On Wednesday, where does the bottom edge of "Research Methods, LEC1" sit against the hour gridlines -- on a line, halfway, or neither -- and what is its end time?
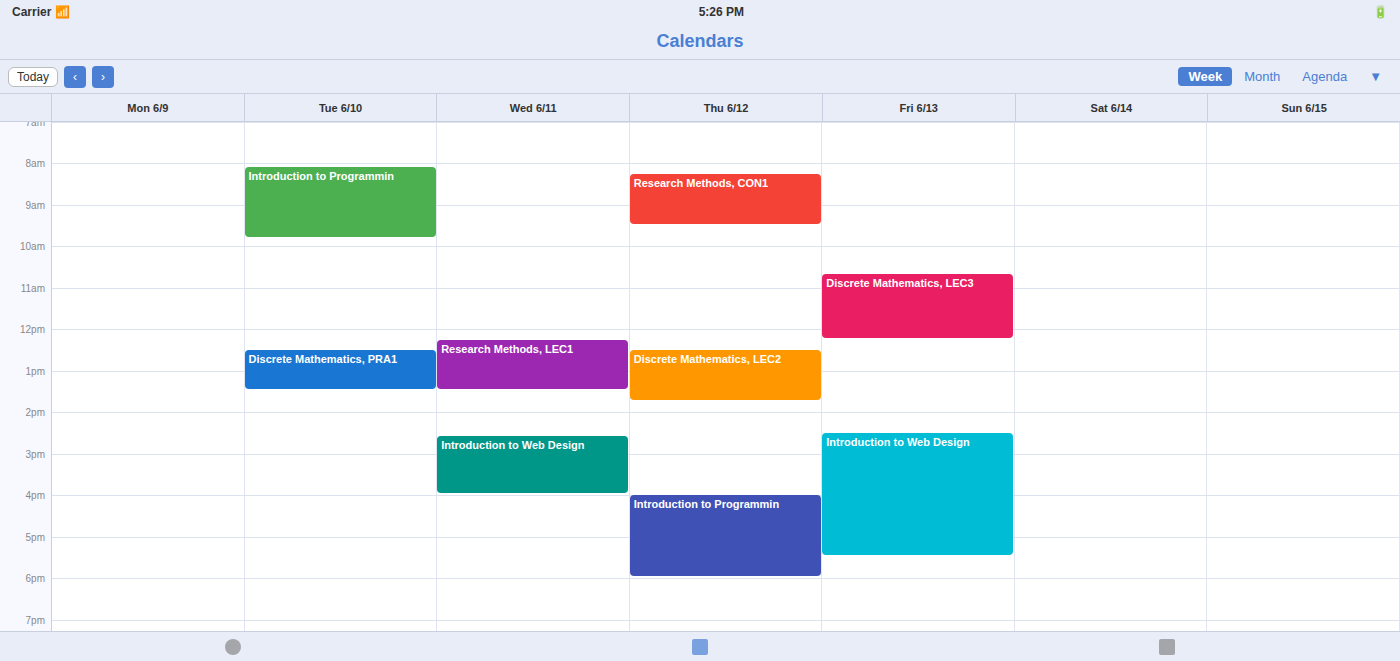
1:30 PM -- halfway between the 1 PM and 2 PM lines.